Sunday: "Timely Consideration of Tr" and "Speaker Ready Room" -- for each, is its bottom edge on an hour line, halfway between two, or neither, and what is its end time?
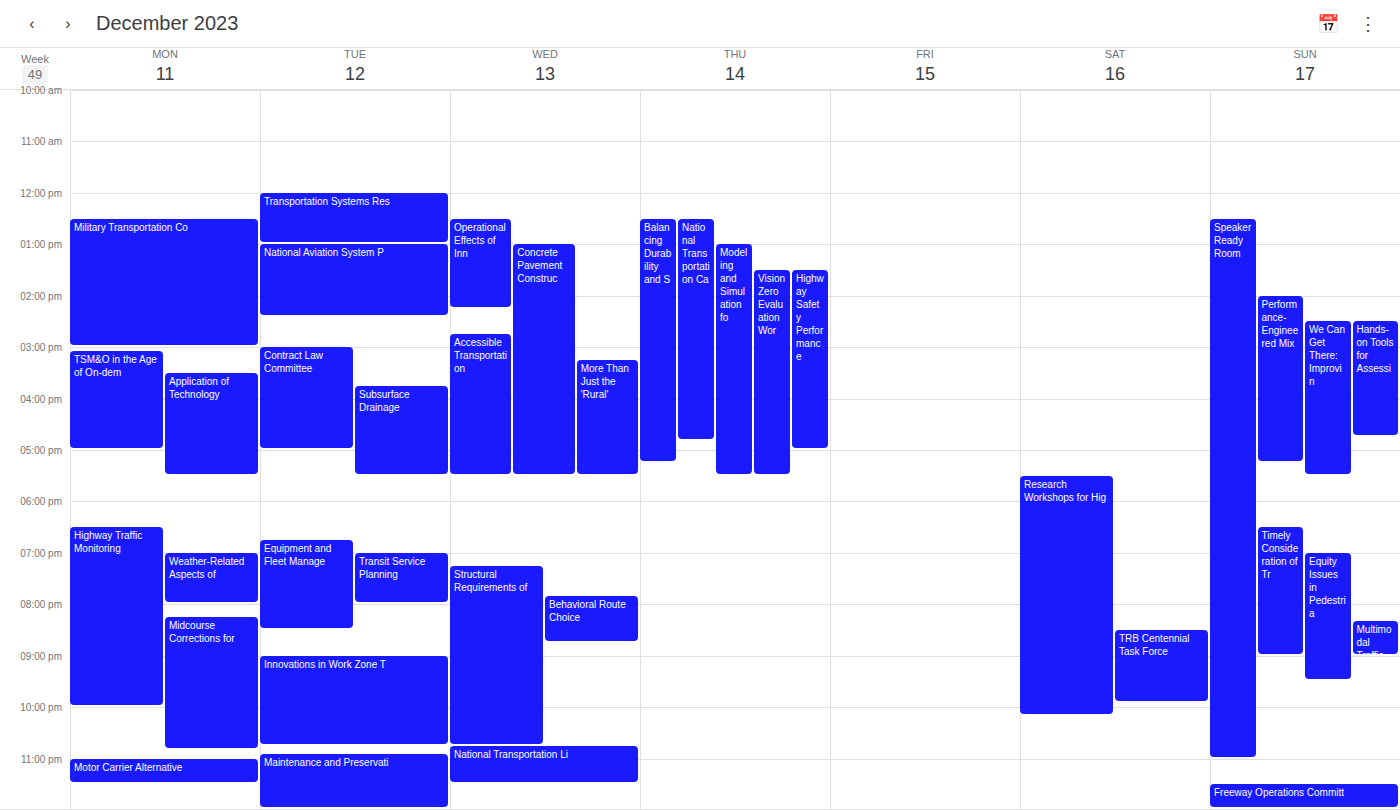
"Timely Consideration of Tr": 9:00 PM, exactly on the 9 PM line. "Speaker Ready Room": 11:00 PM, exactly on the 11 PM line.